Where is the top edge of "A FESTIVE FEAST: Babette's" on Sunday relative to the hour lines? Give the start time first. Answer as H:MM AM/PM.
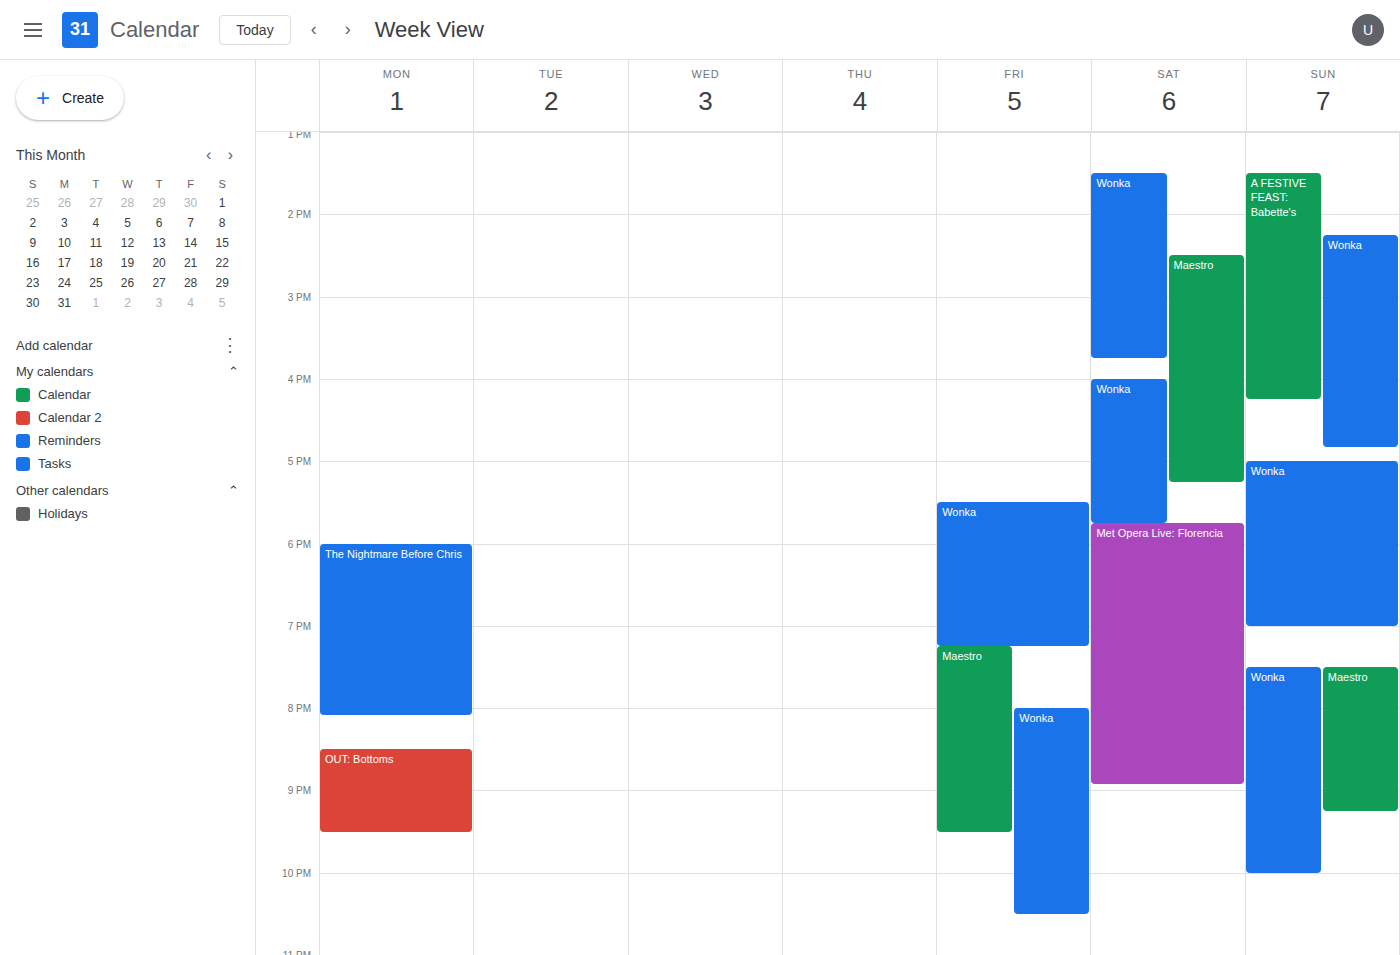
1:30 PM -- halfway between the 1 PM and 2 PM lines.